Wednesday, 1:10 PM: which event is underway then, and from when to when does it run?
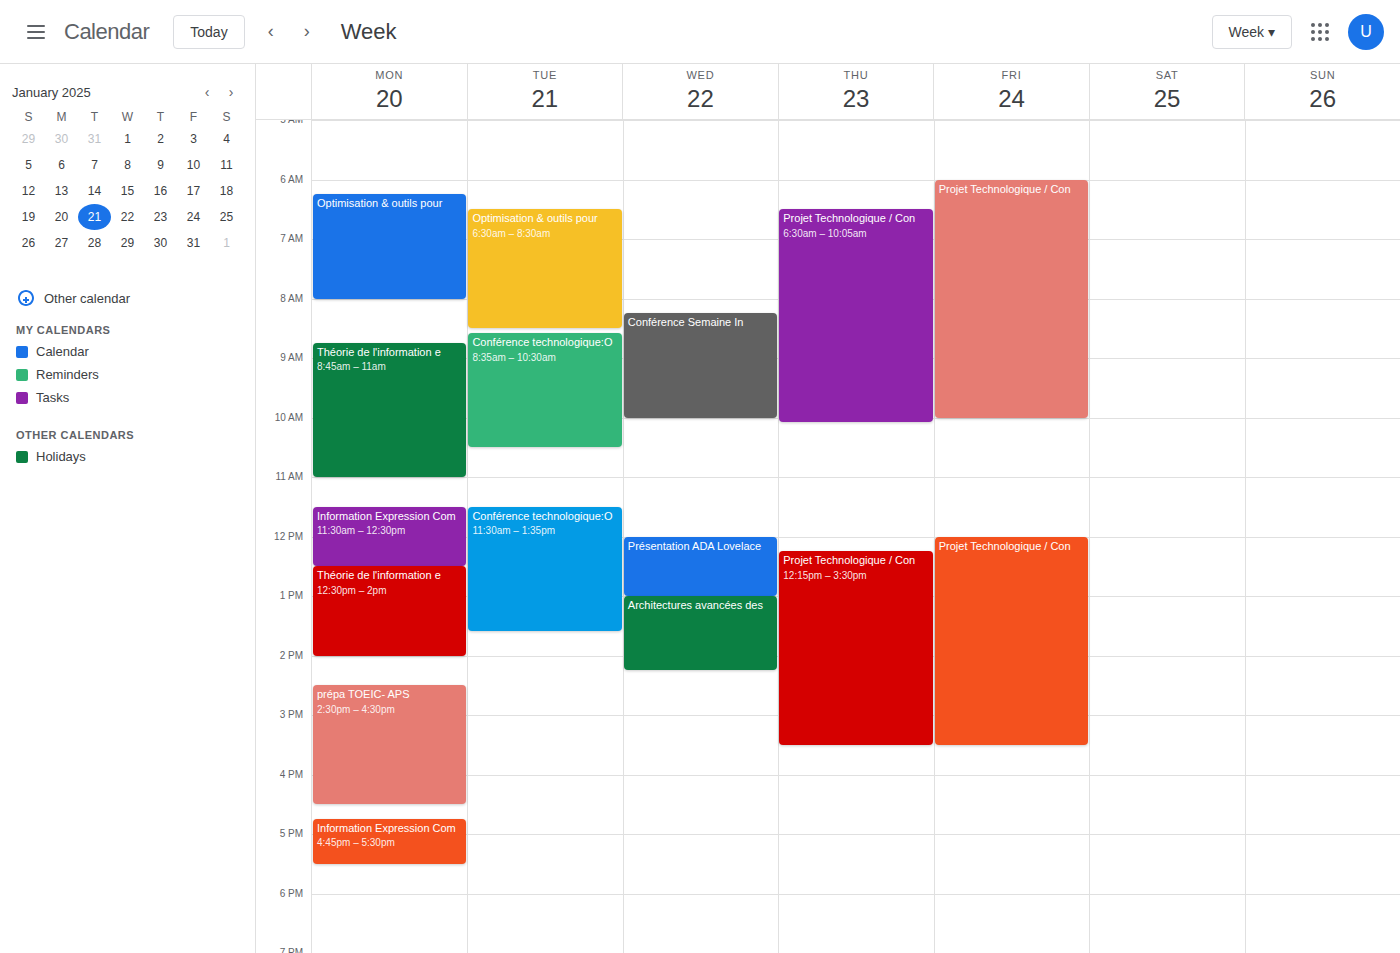
"Architectures avancées des", 1:00 PM to 2:15 PM